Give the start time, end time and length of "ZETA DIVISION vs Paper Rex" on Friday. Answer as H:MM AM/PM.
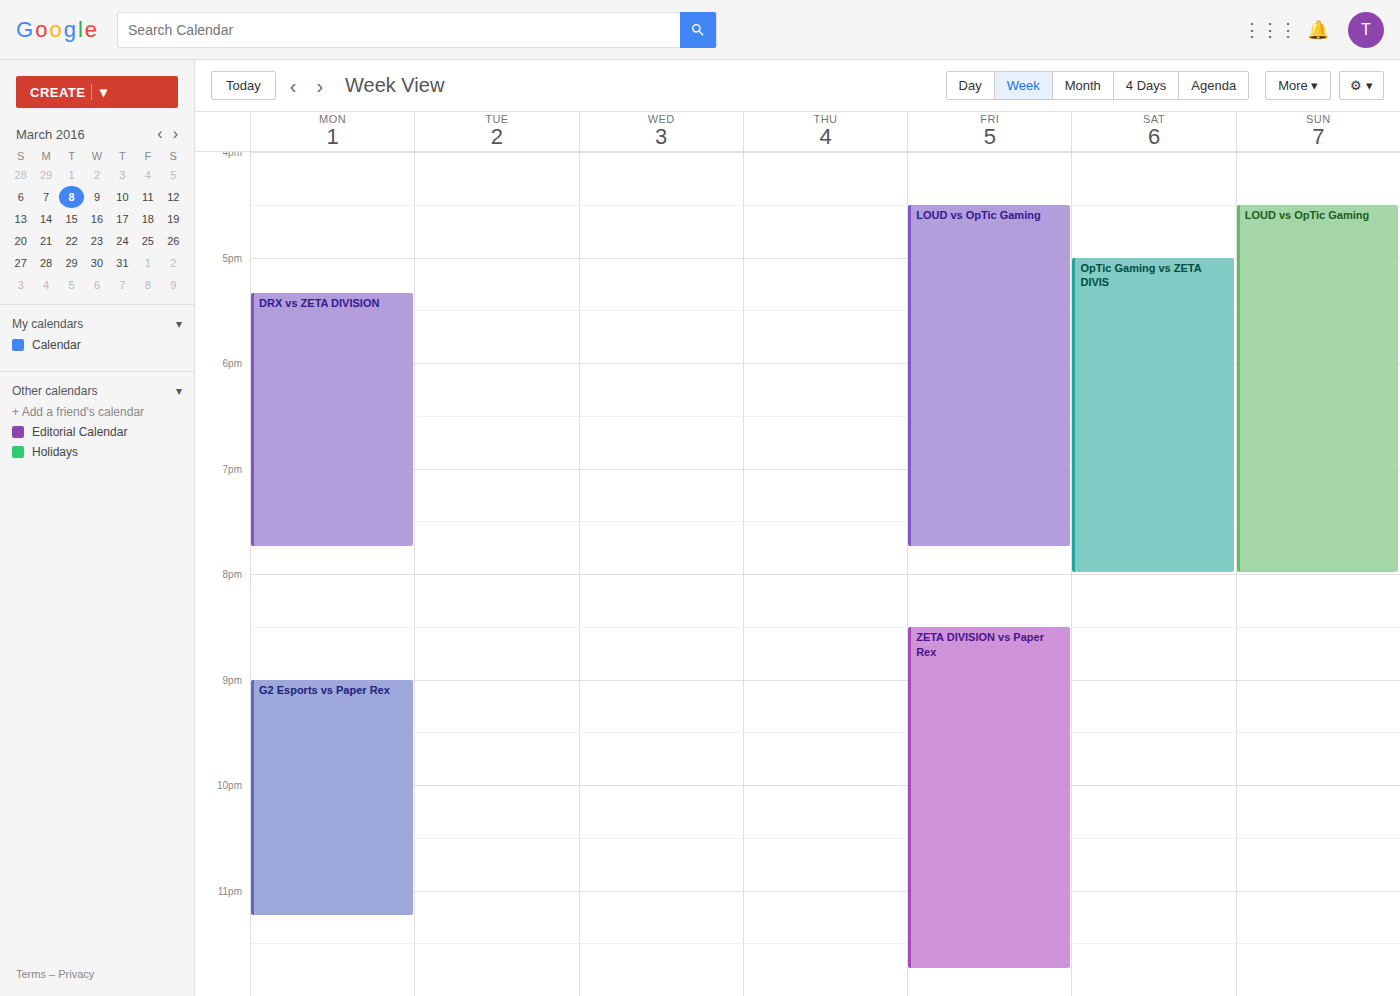
8:30 PM to 11:45 PM, 3 hours 15 minutes